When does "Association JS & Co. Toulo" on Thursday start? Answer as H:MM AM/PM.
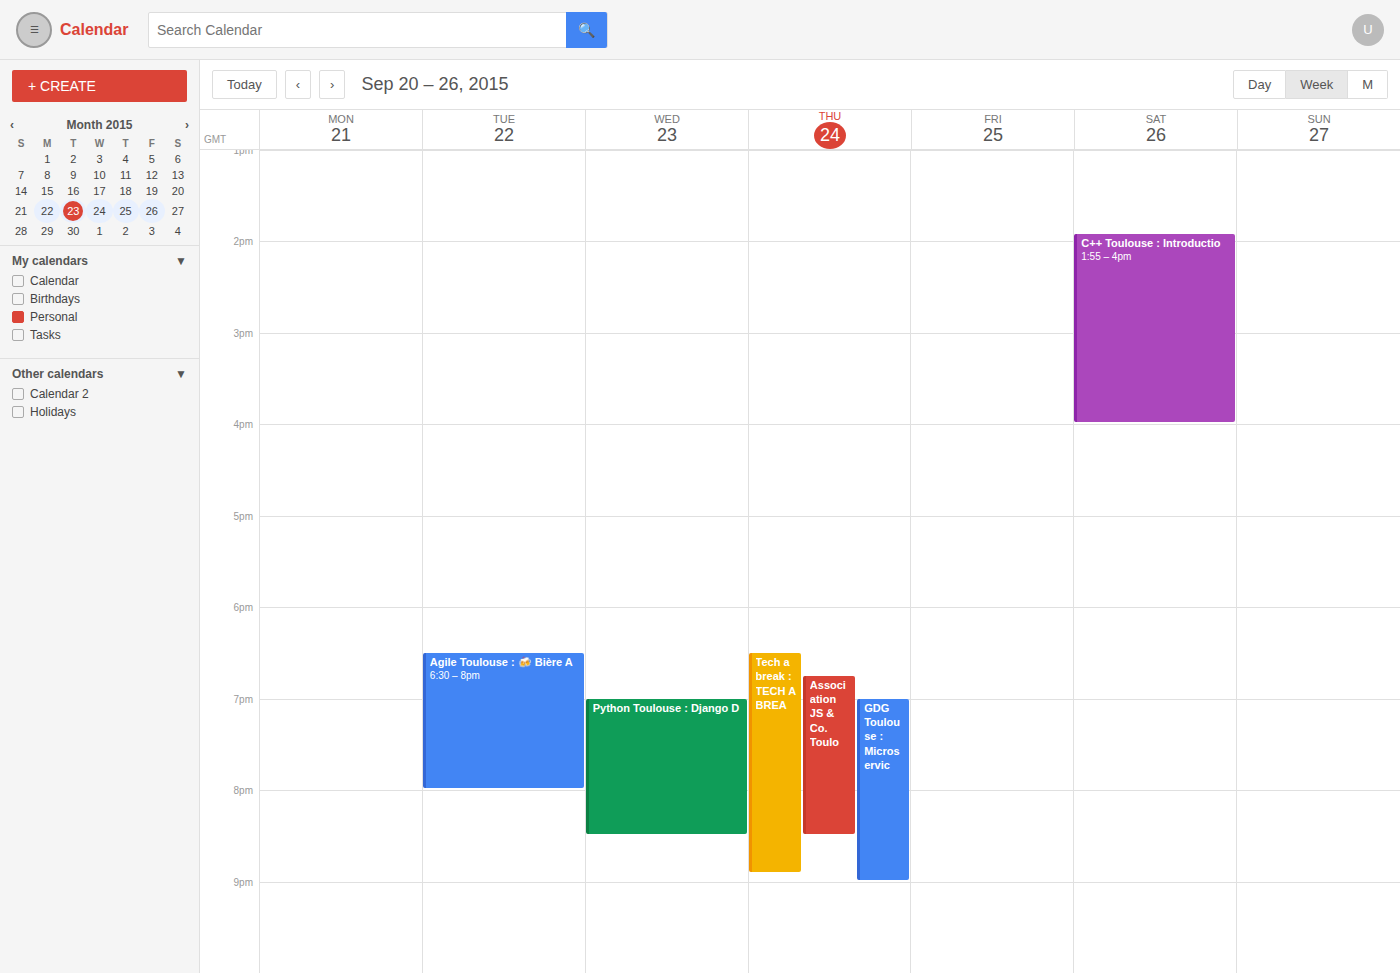
6:45 PM